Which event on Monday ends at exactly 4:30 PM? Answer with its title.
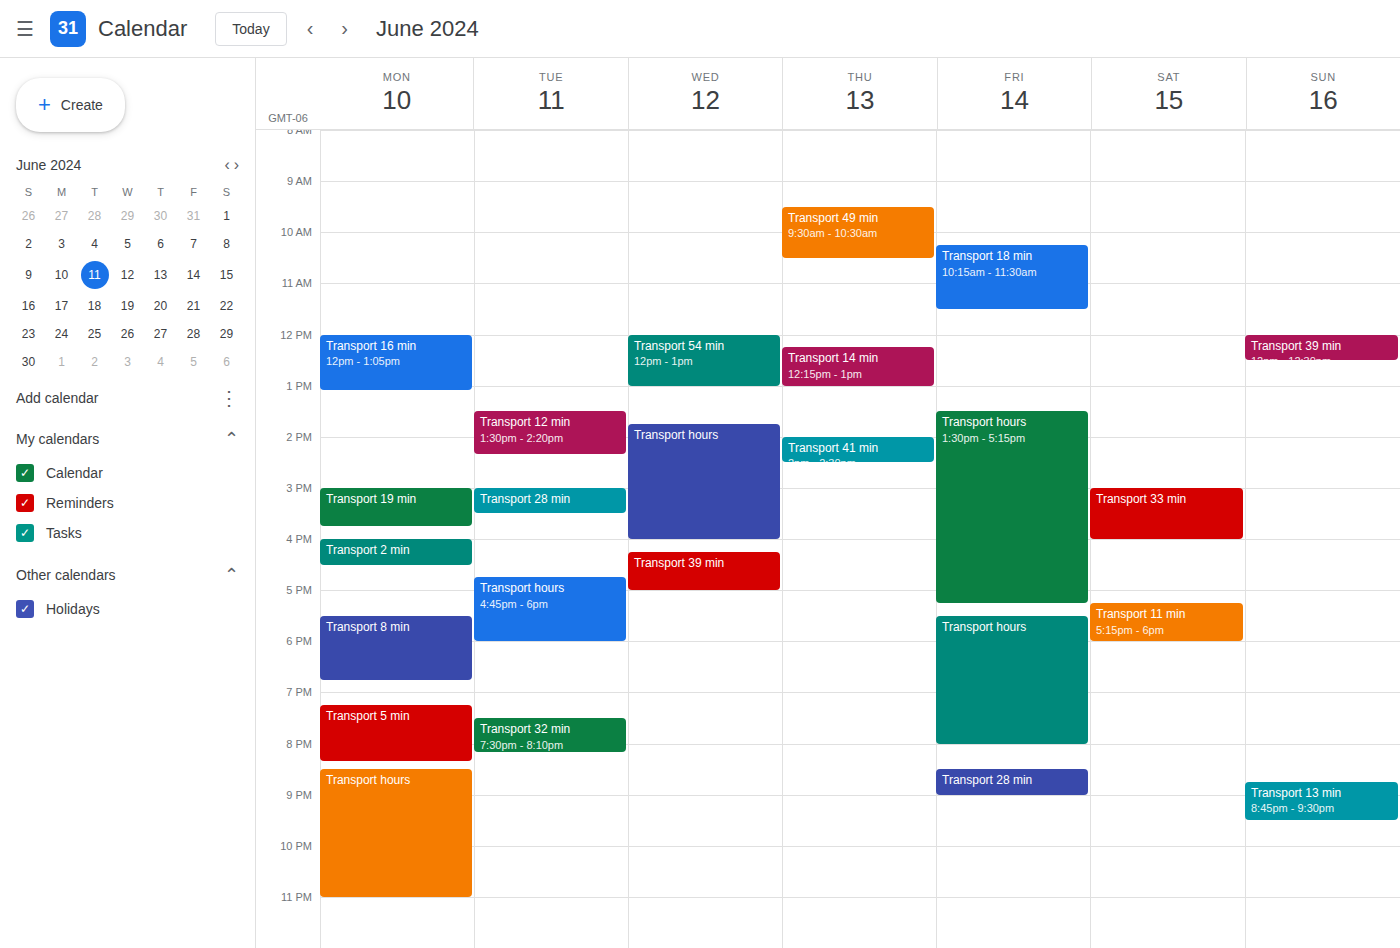
"Transport 2 min"